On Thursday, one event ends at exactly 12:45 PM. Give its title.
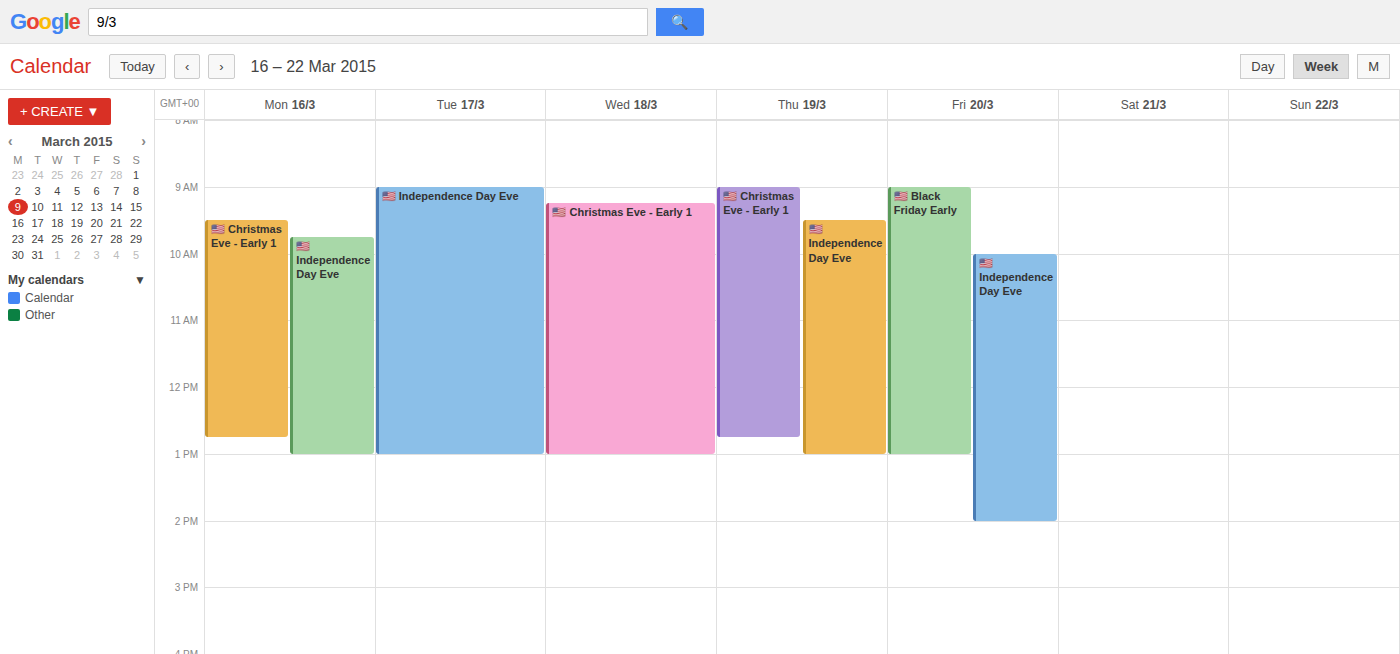
"🇺🇸 Christmas Eve - Early 1"